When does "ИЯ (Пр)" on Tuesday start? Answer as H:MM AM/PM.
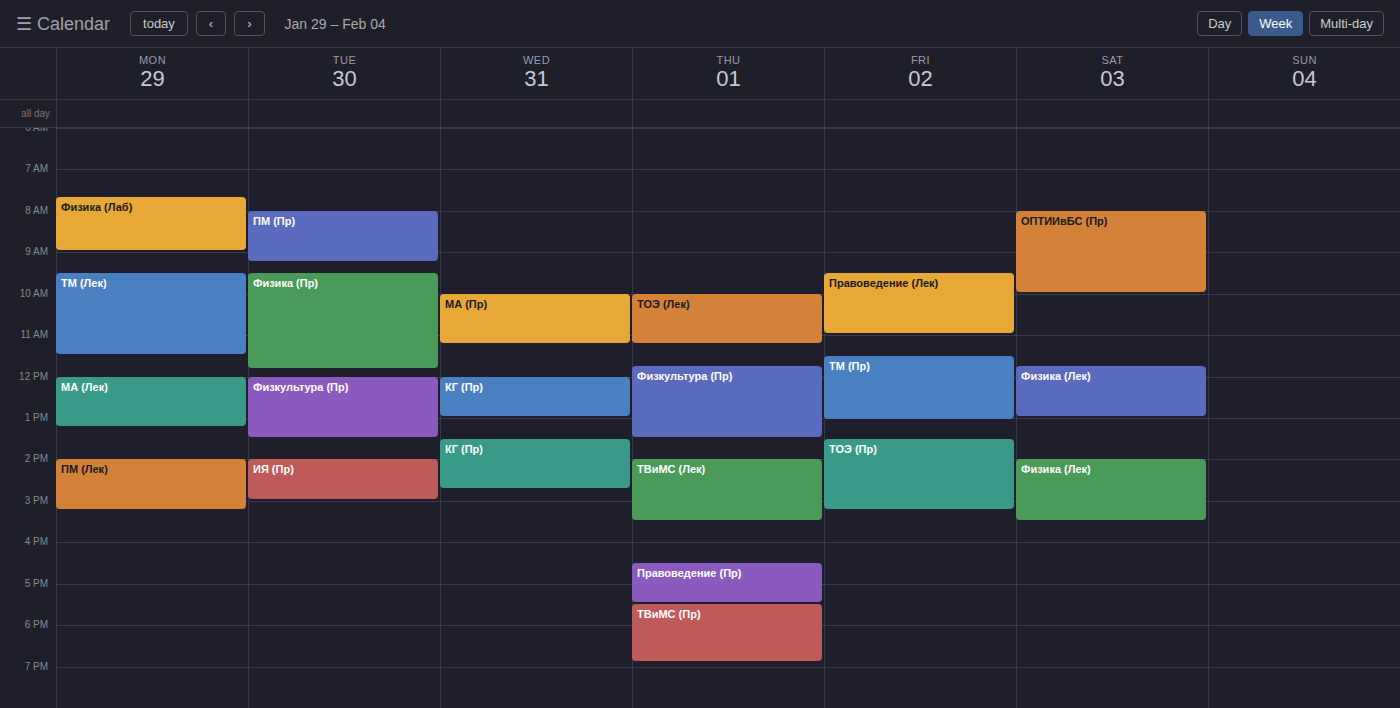
2:00 PM